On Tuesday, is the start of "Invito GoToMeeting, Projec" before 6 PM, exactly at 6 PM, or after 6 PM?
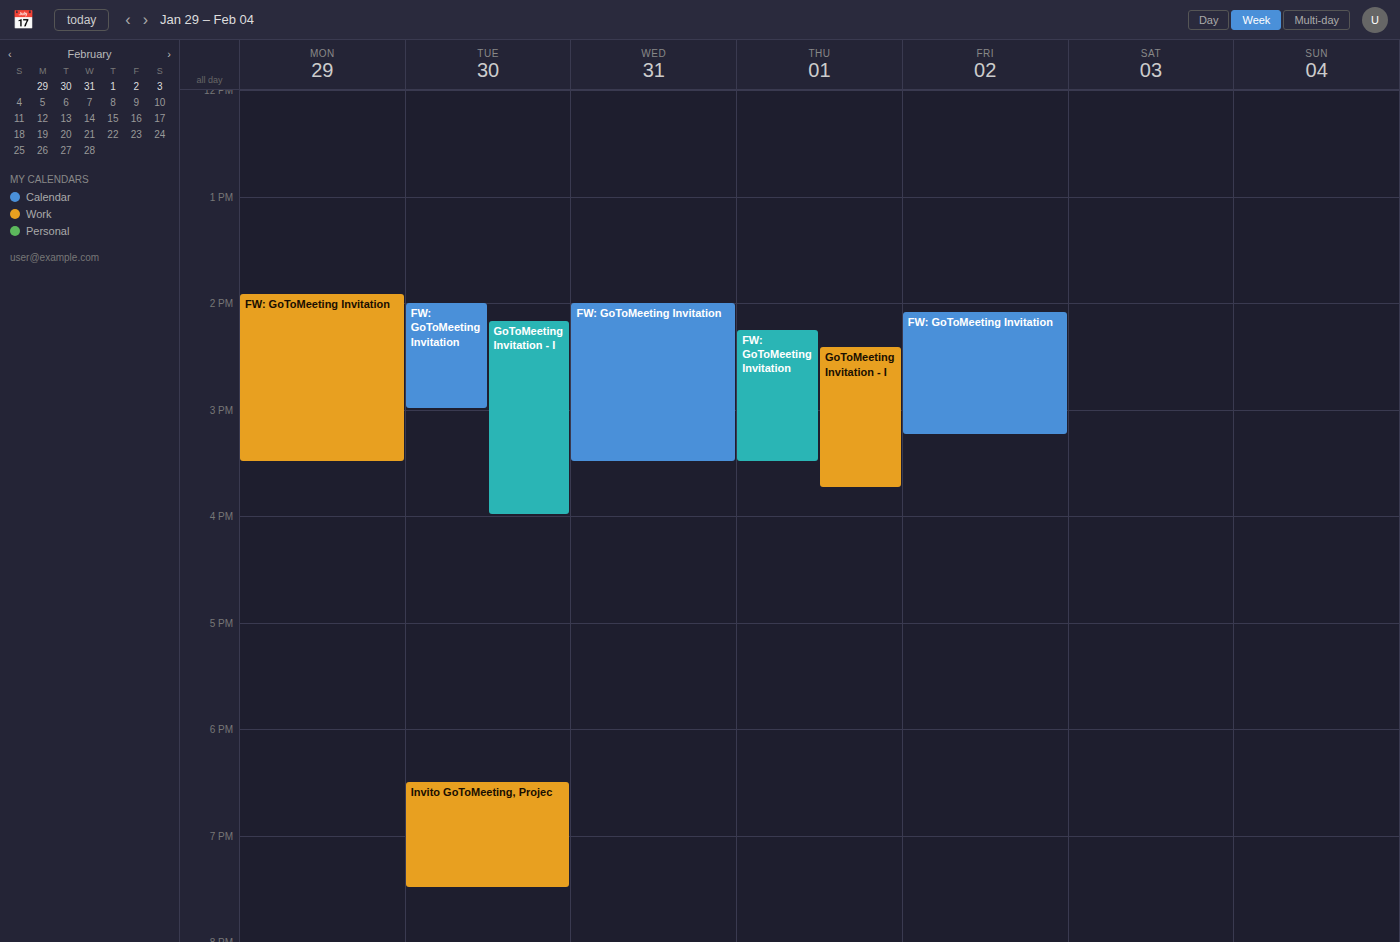
6:30 PM -- after 6 PM, 30 minutes below the 6 PM line.